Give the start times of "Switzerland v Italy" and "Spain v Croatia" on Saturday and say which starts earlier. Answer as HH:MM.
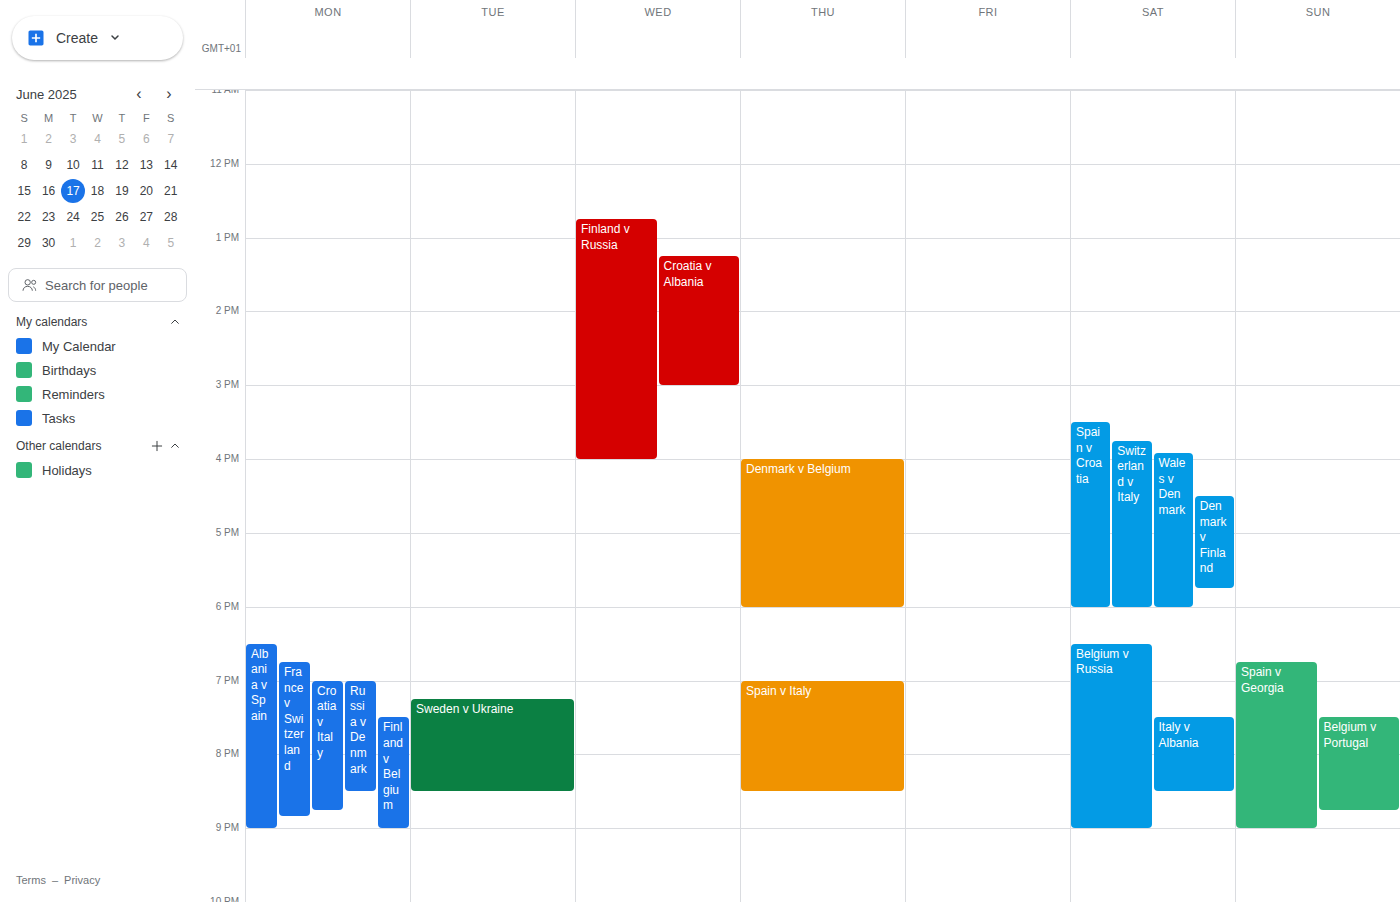
"Spain v Croatia" 15:30; "Switzerland v Italy" 15:45.